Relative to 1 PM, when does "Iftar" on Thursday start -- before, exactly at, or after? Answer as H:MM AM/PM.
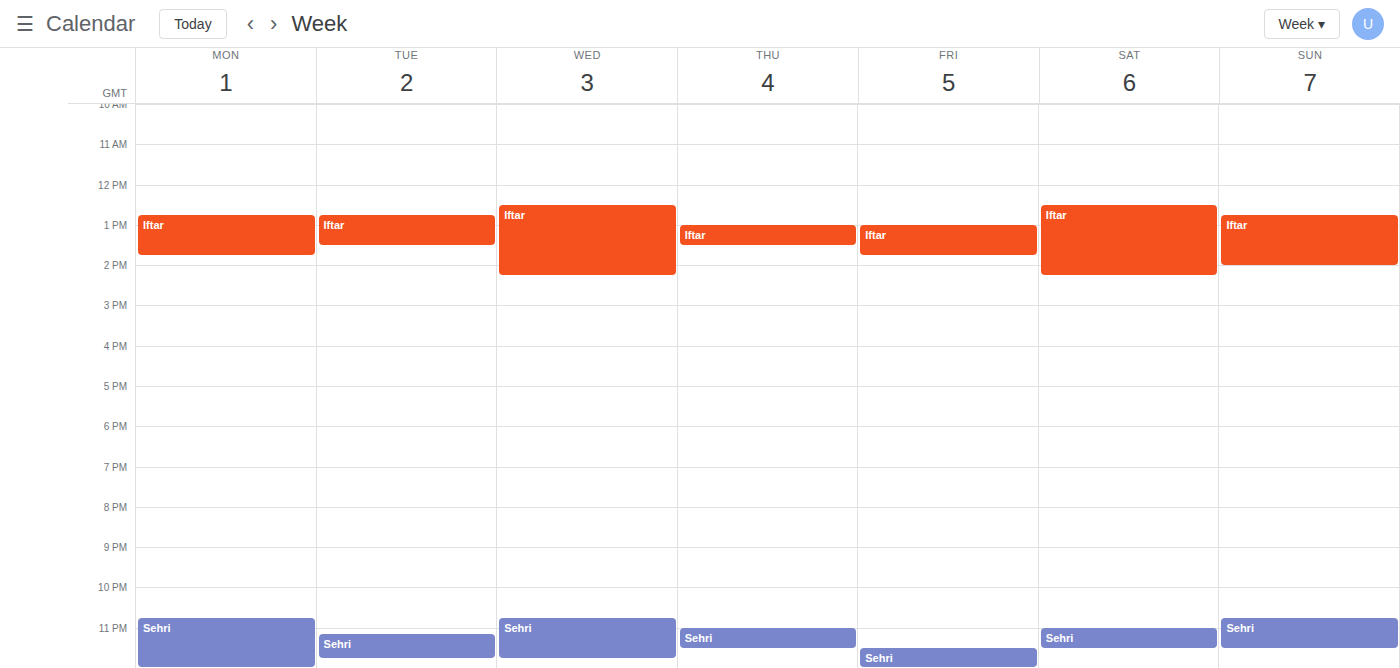
1:00 PM -- exactly at 1 PM, on the 1 PM line.